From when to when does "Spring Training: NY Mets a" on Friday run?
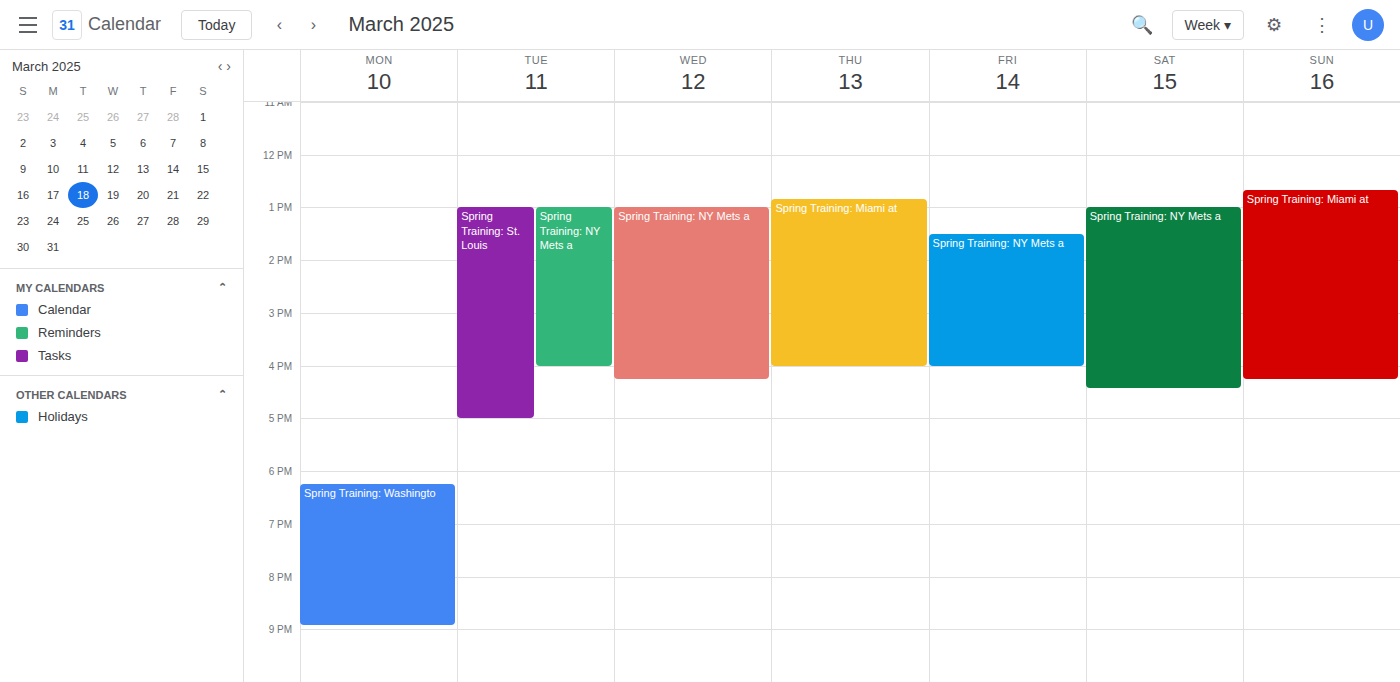
1:30 PM to 4:00 PM